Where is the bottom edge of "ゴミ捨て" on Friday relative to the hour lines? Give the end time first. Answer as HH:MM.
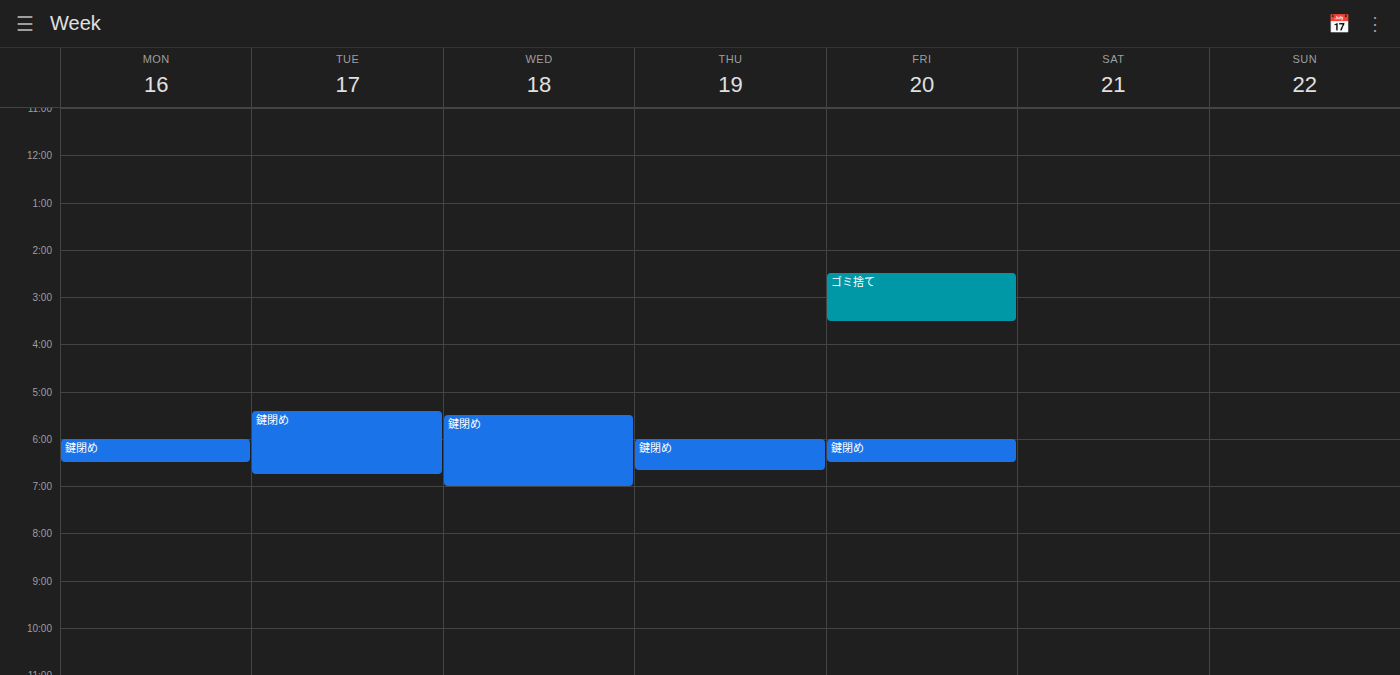
15:30 -- halfway between the 15:00 and 16:00 lines.